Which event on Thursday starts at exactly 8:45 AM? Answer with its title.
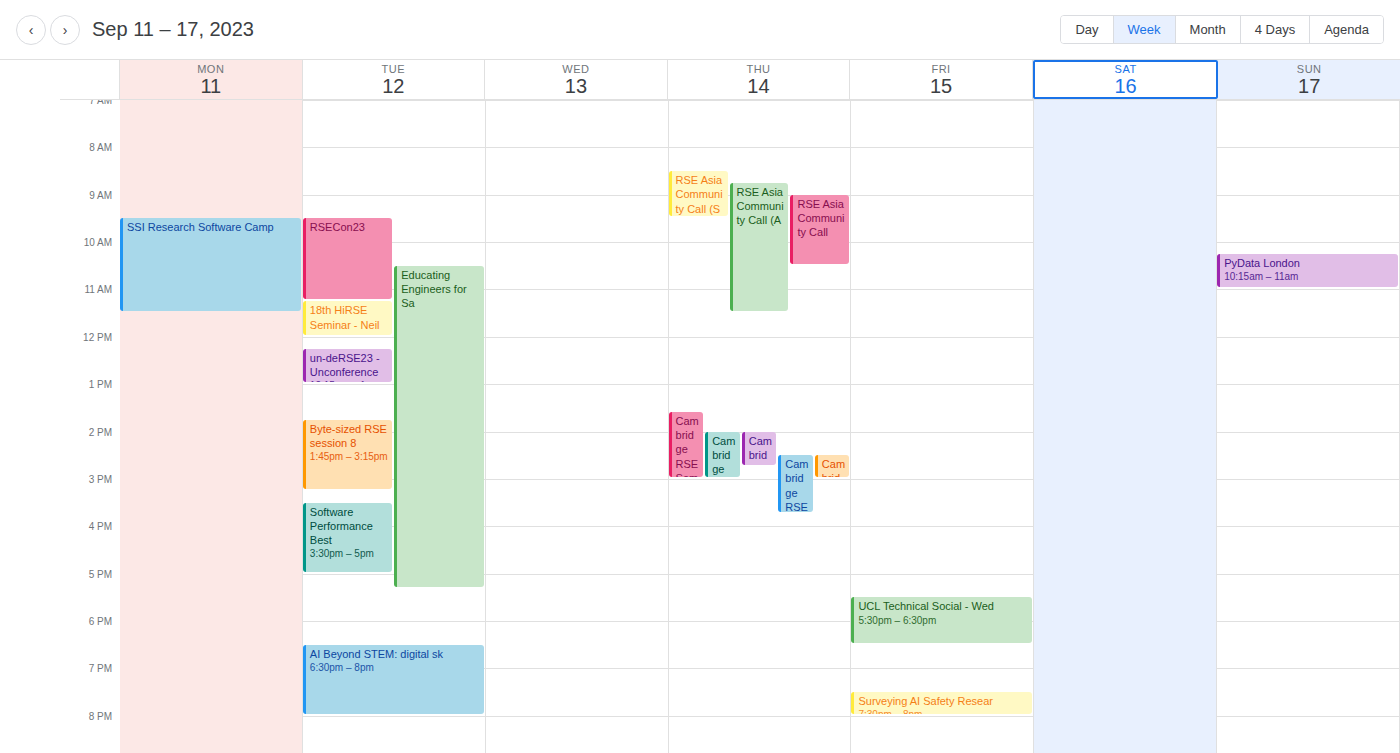
"RSE Asia Community Call (A"